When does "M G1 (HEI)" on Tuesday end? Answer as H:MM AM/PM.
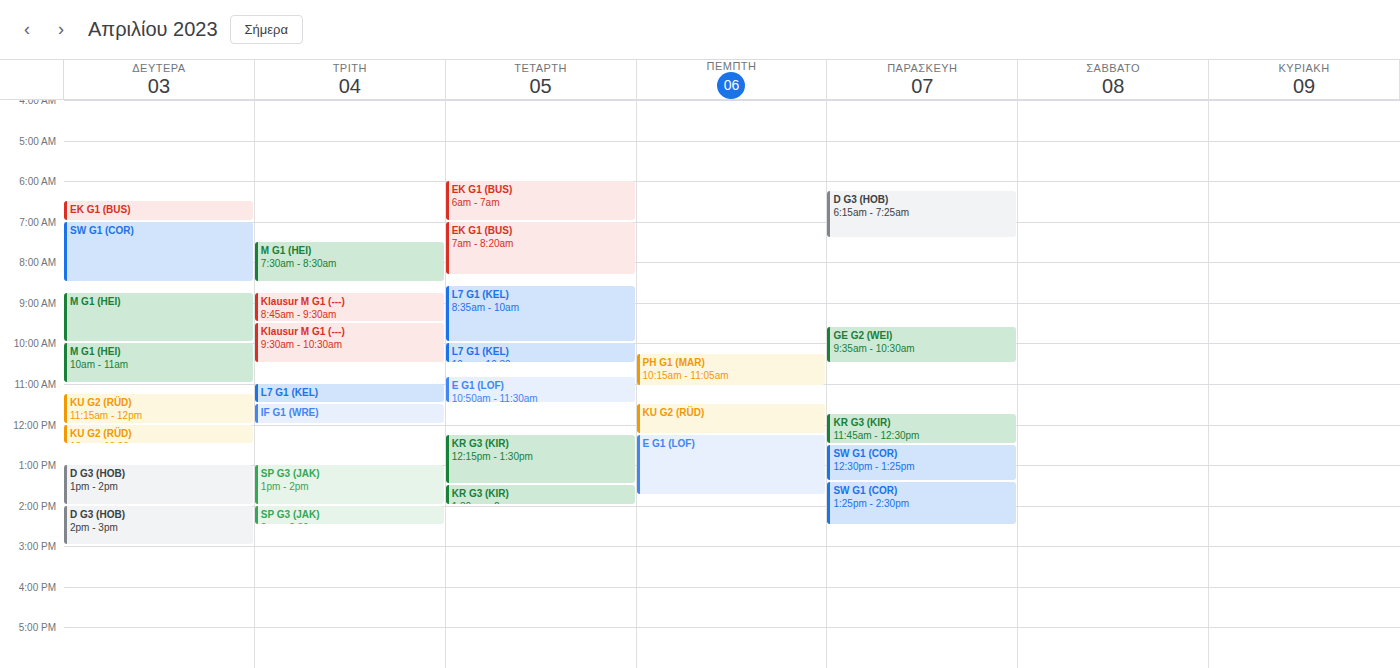
8:30 AM